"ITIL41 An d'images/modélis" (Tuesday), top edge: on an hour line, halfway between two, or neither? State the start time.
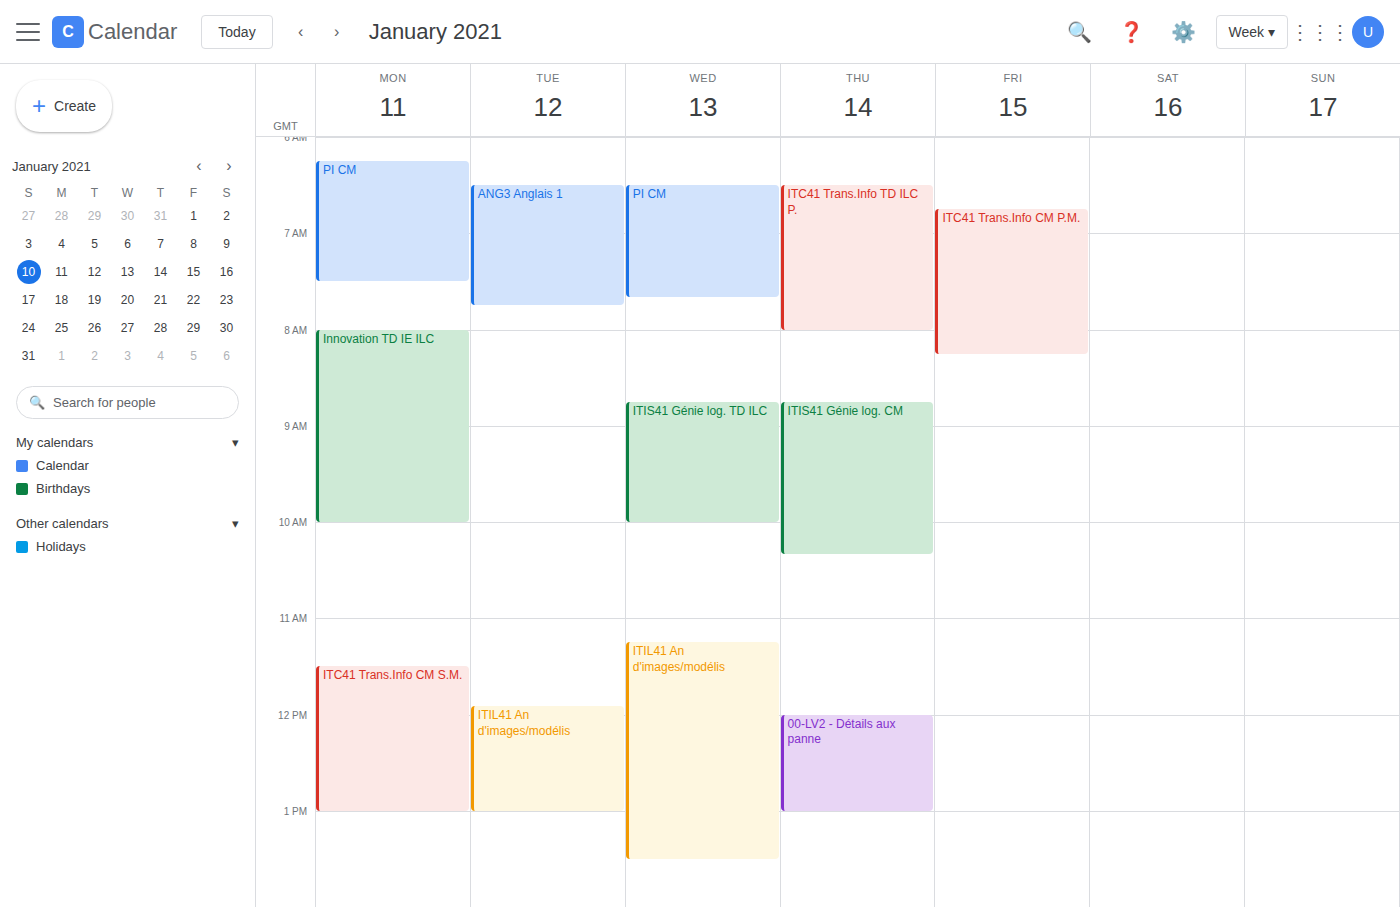
11:55 AM -- neither: 55 minutes below the 11 AM line and 5 minutes above the 12 PM line.